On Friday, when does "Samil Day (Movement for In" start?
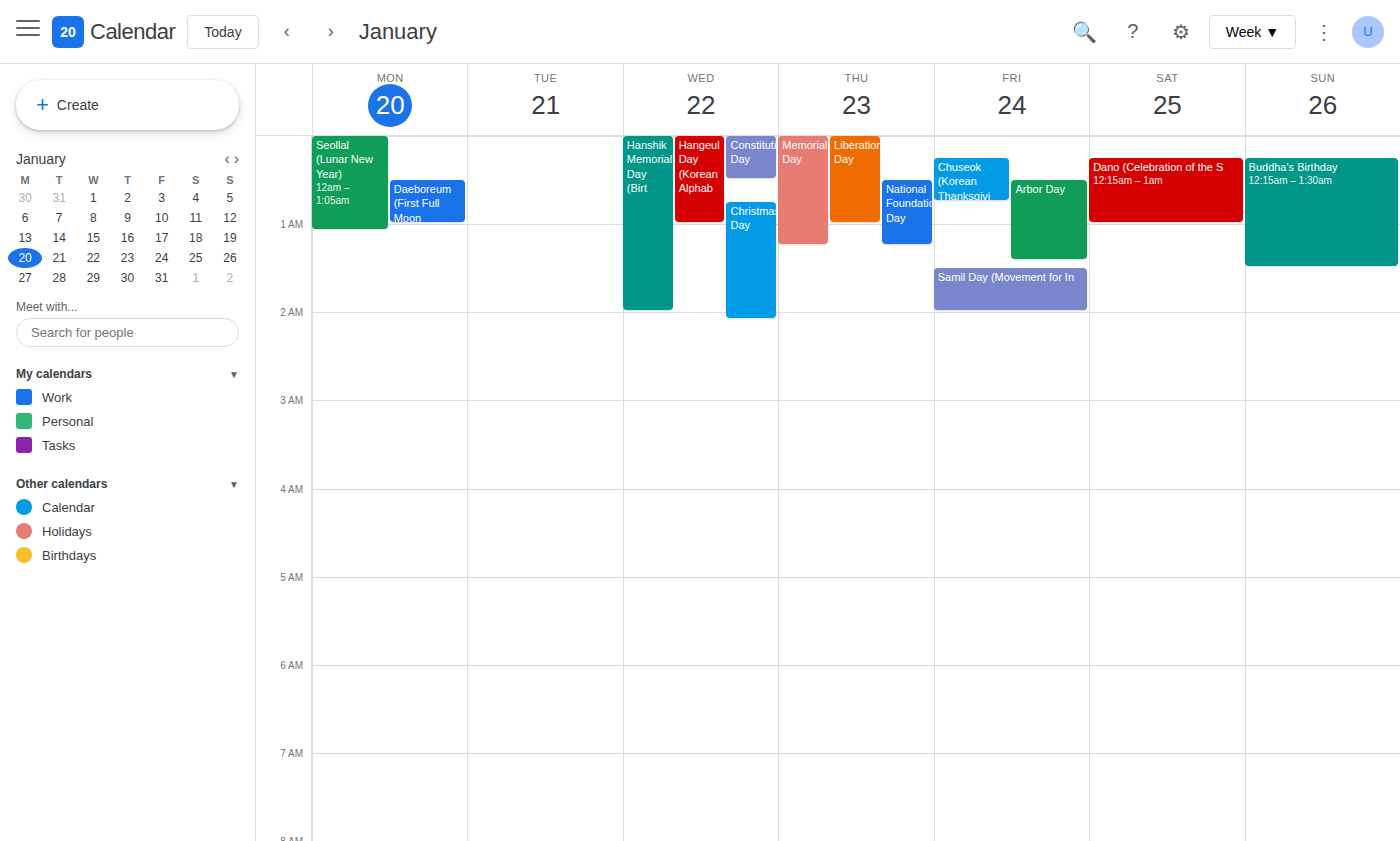
1:30 AM